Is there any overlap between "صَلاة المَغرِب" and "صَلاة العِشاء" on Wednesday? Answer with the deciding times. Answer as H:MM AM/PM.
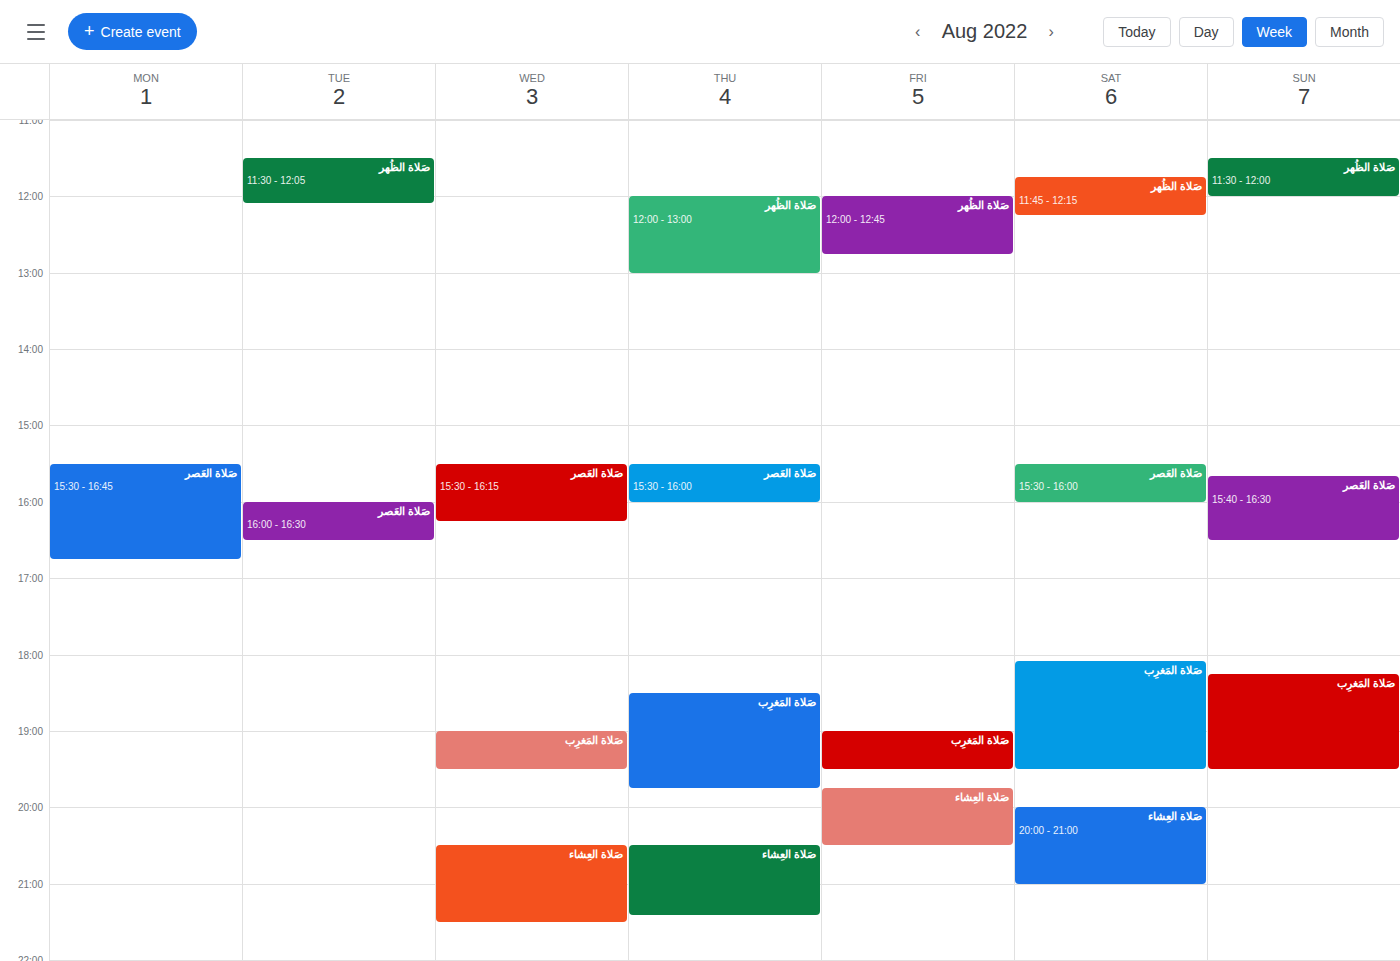
"صَلاة المَغرِب" ends at 7:30 PM and "صَلاة العِشاء" starts at 8:30 PM -- no overlap.